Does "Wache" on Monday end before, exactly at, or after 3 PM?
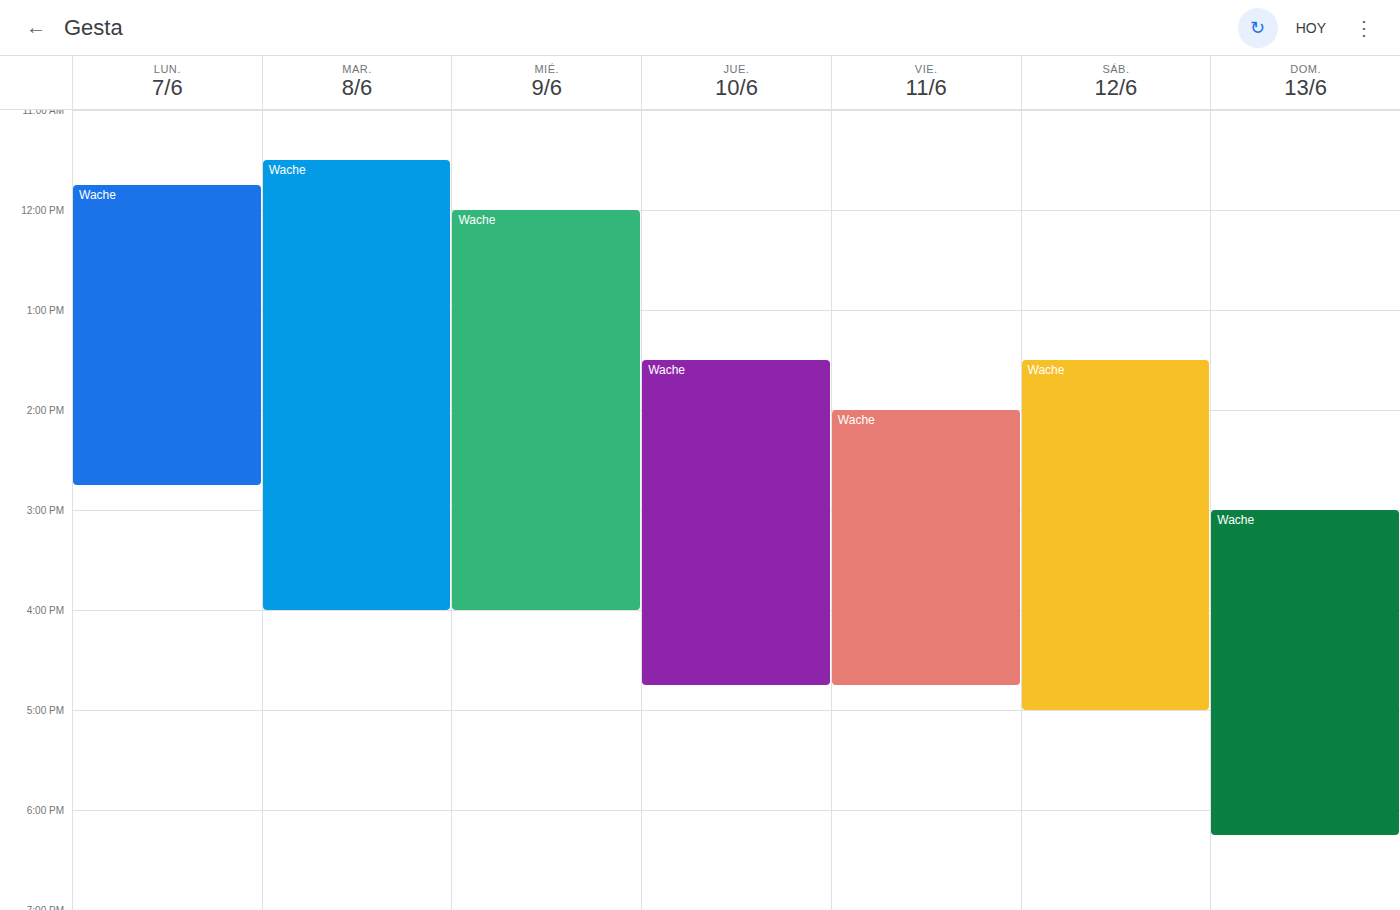
2:45 PM -- before 3 PM, 15 minutes above the 3 PM line.